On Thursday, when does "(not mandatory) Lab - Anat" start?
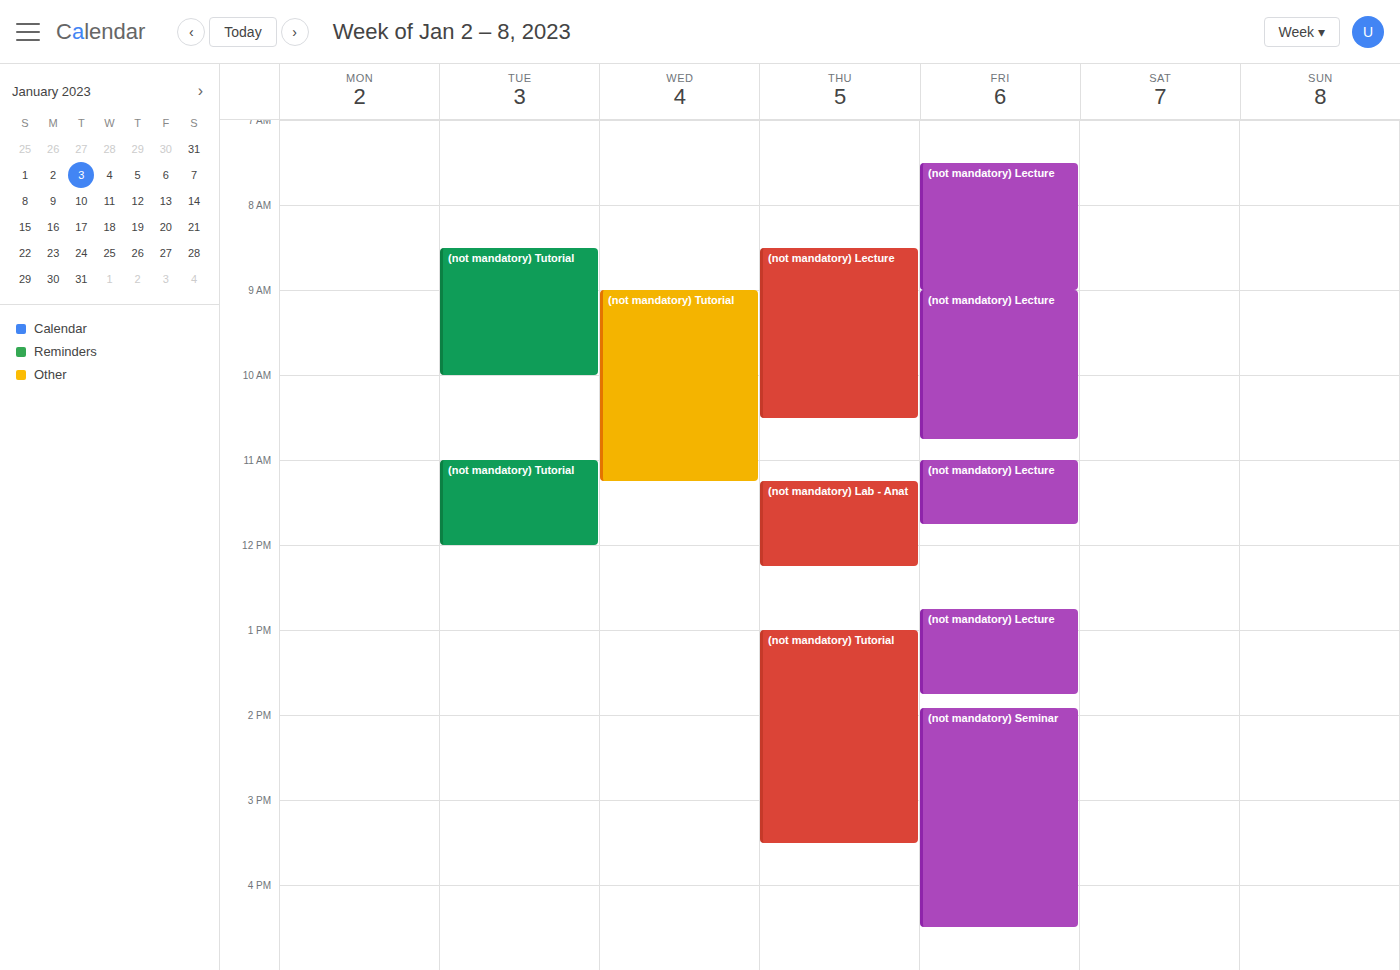
11:15 AM